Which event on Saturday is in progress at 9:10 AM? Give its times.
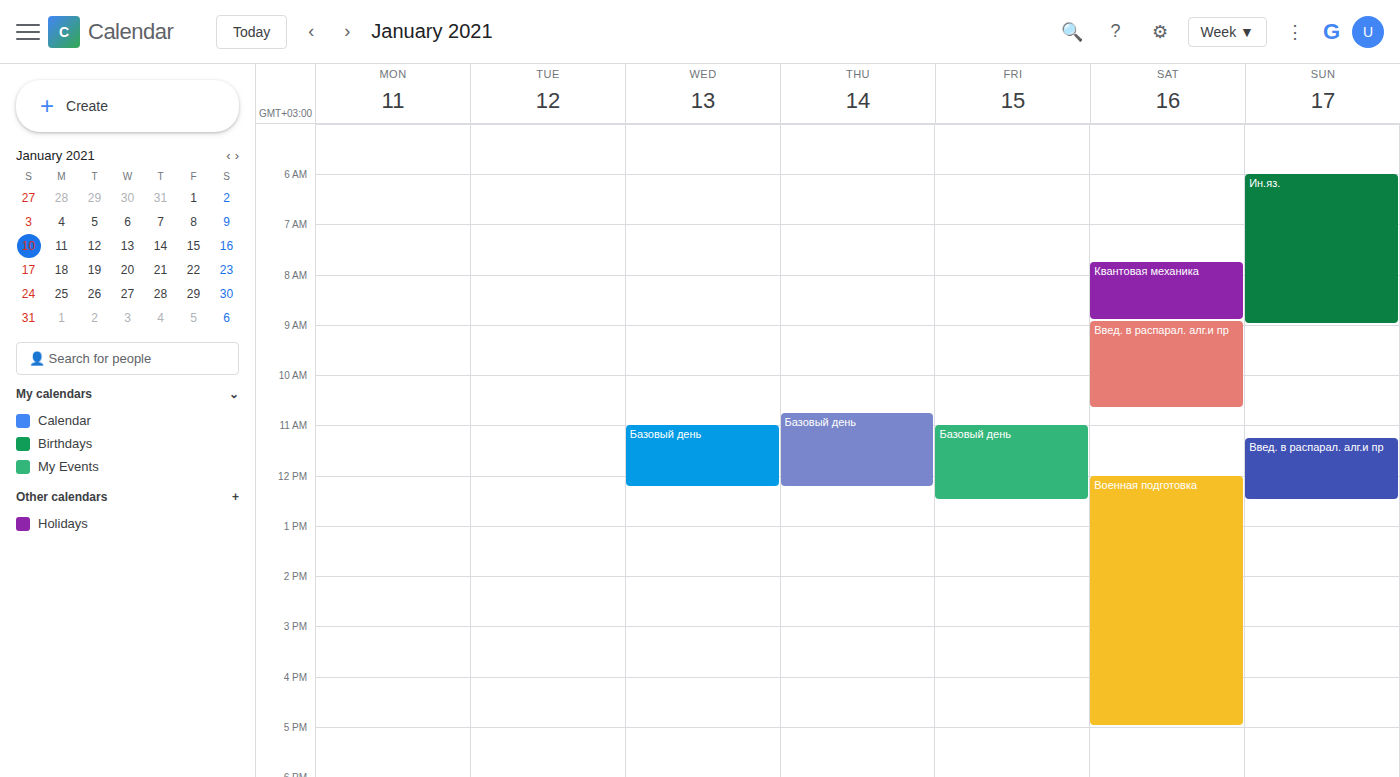
"Введ. в распарал. алг.и пр", 8:55 AM to 10:40 AM